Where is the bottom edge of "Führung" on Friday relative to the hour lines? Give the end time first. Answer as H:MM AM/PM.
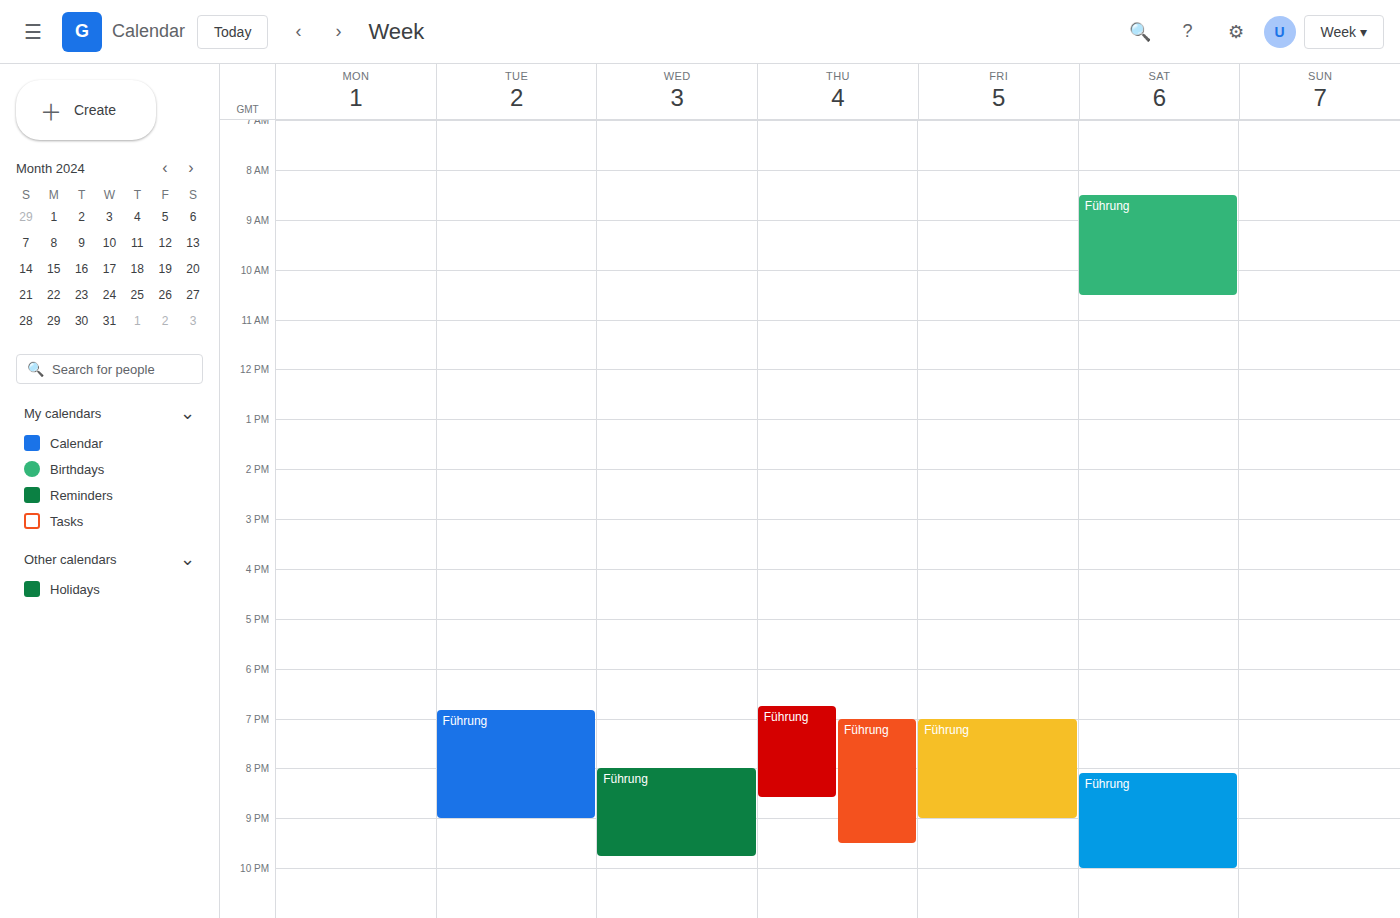
9:00 PM -- exactly on the 9 PM line.